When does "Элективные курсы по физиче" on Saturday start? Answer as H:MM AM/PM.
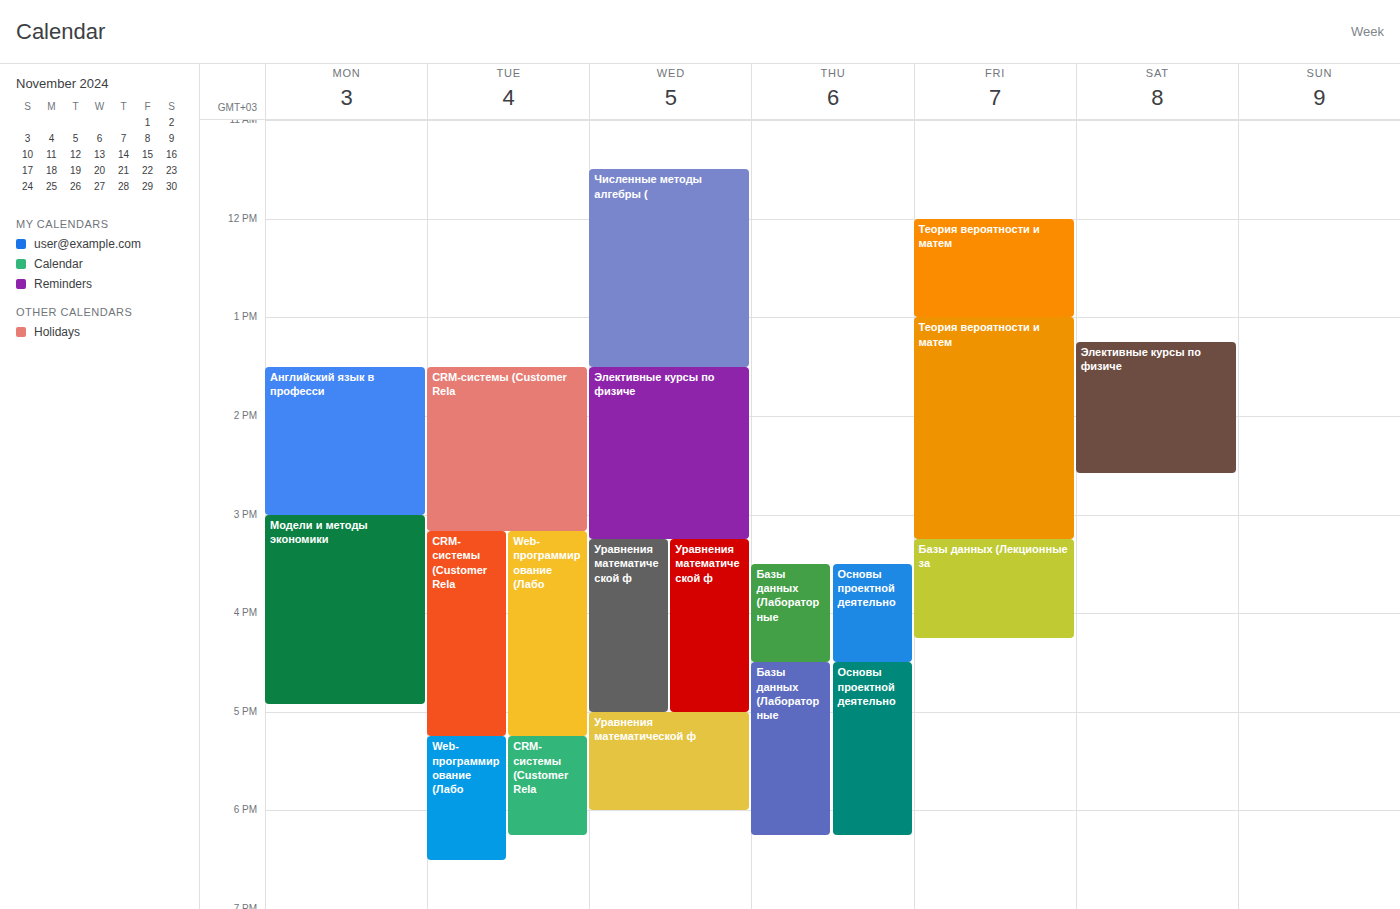
1:15 PM